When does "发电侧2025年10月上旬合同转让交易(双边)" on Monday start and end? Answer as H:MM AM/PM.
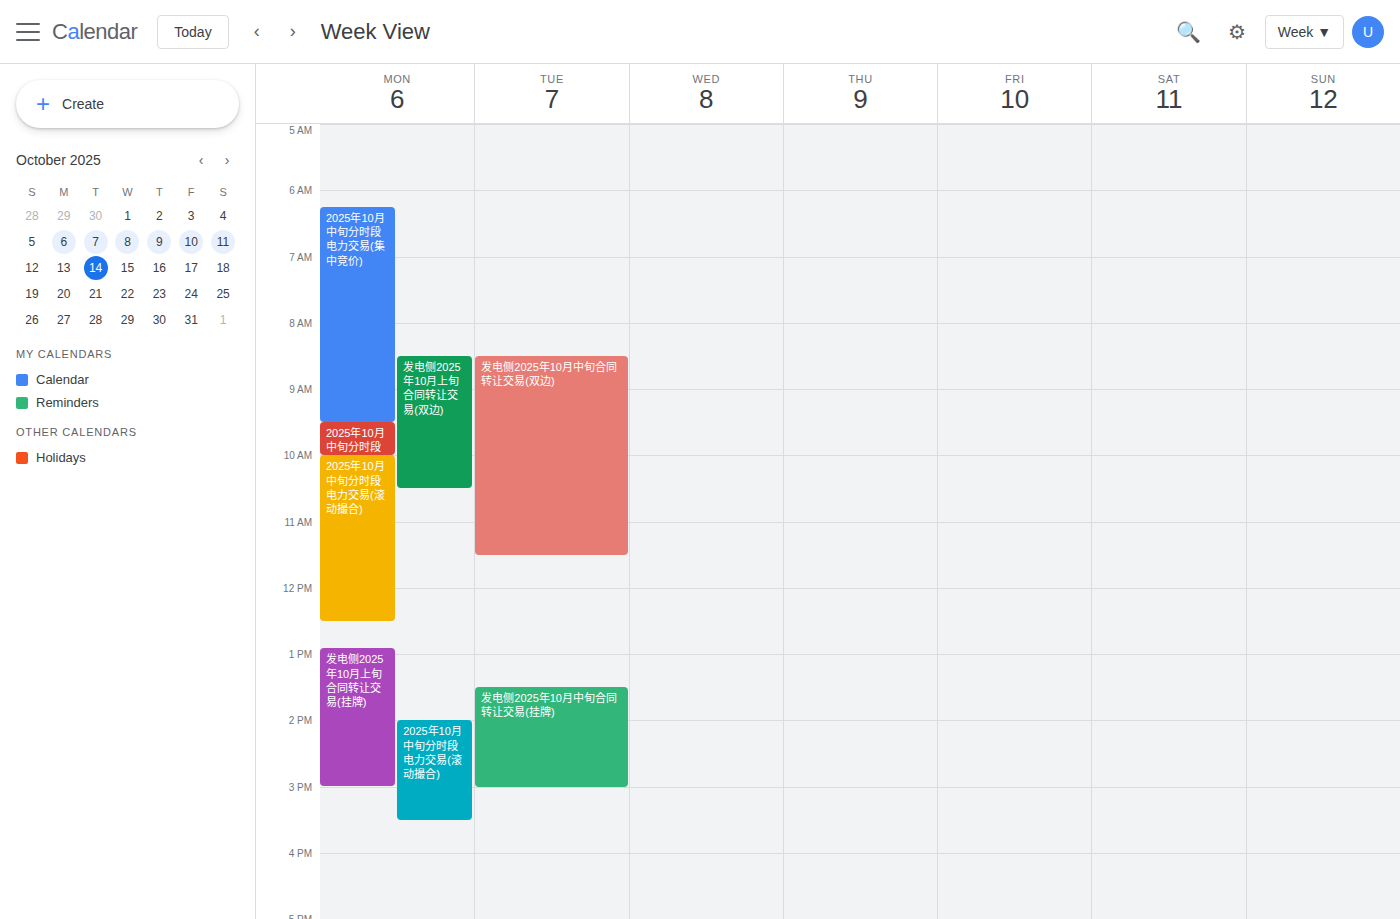
8:30 AM to 10:30 AM